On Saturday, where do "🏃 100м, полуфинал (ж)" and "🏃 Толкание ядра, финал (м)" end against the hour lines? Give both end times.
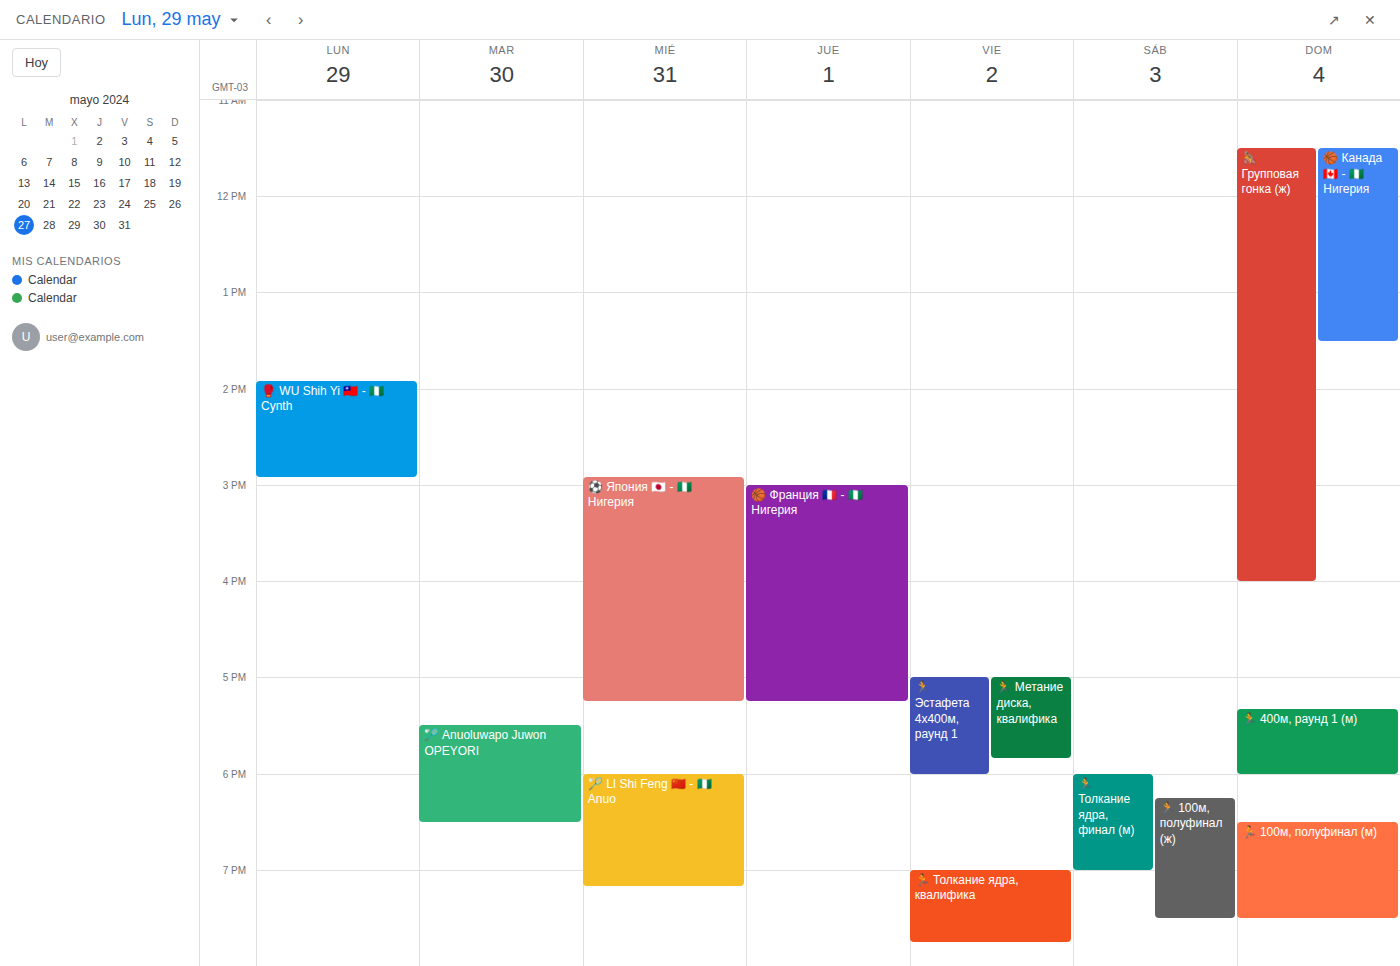
"🏃 100м, полуфинал (ж)": 7:30 PM, halfway between the 7 PM and 8 PM lines. "🏃 Толкание ядра, финал (м)": 7:00 PM, exactly on the 7 PM line.